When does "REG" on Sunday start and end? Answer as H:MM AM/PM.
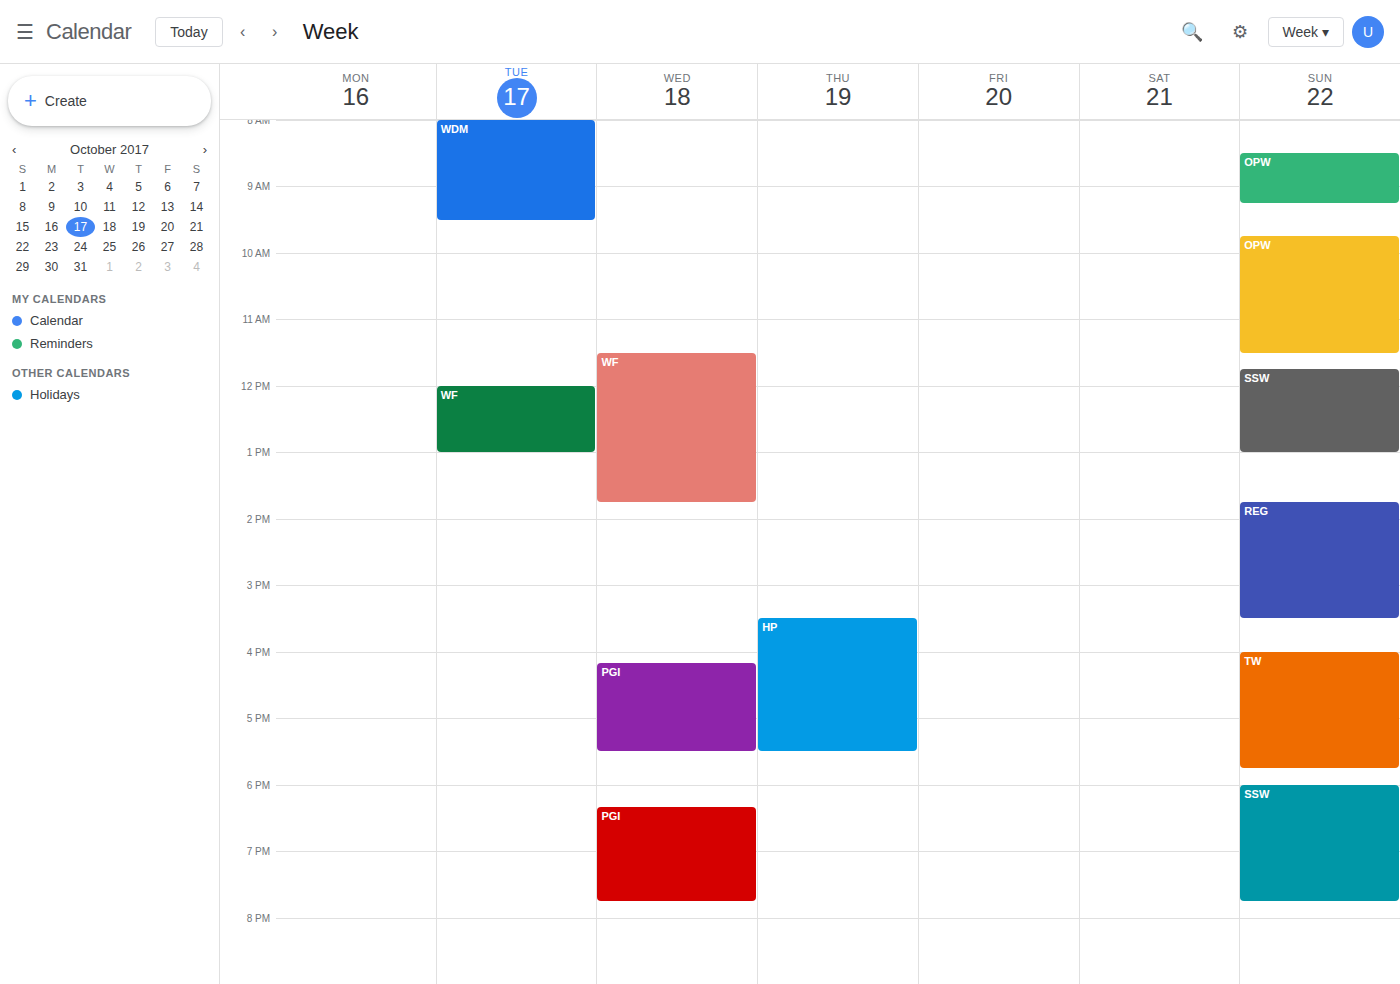
1:45 PM to 3:30 PM